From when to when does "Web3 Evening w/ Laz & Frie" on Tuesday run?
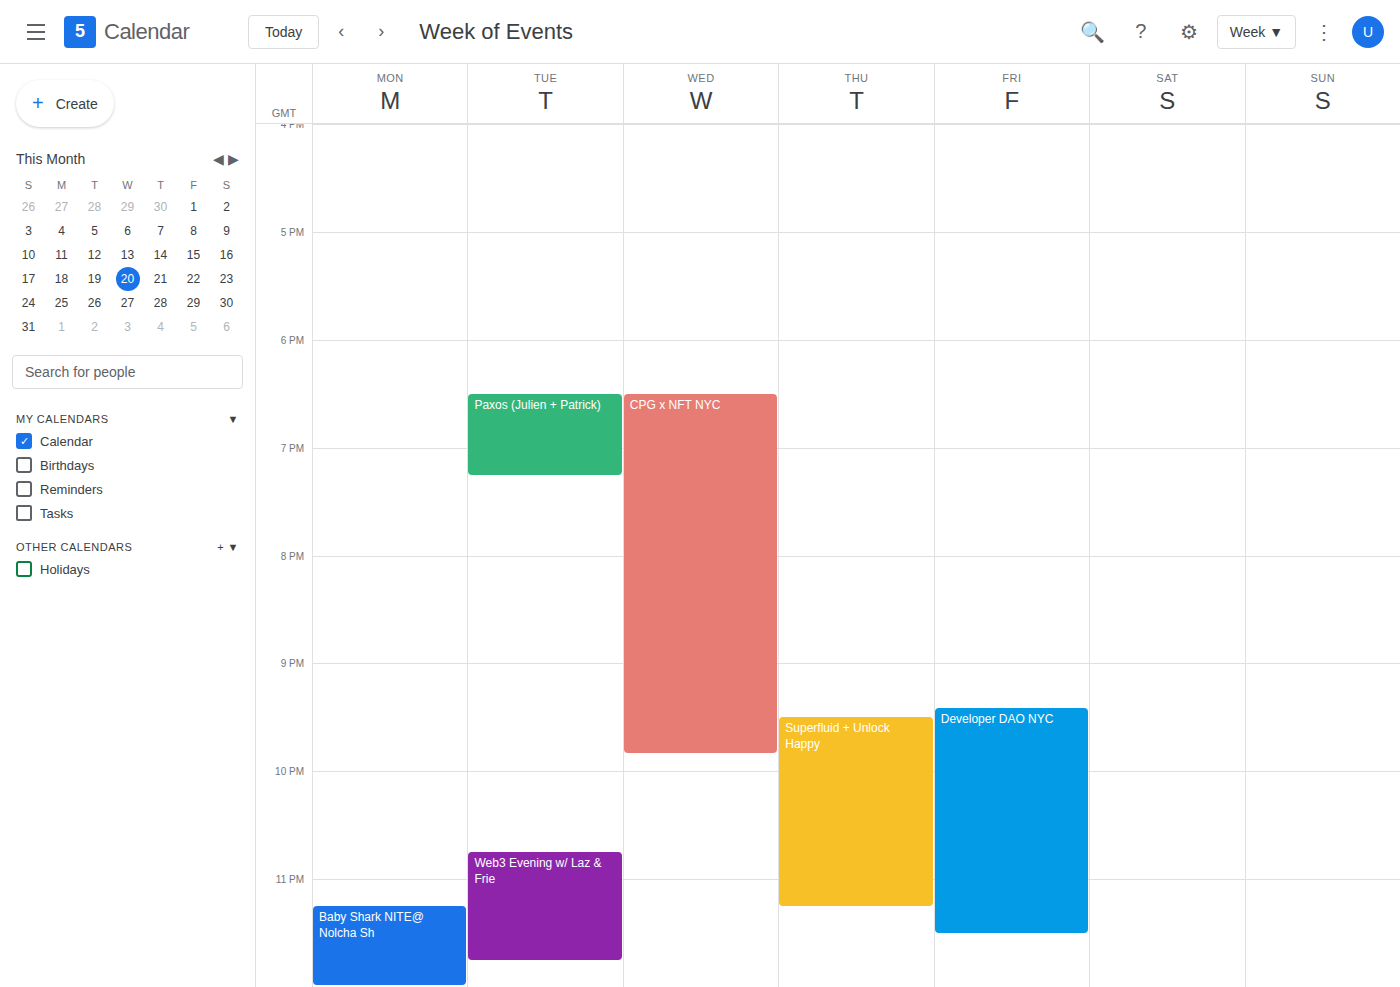
10:45 PM to 11:45 PM